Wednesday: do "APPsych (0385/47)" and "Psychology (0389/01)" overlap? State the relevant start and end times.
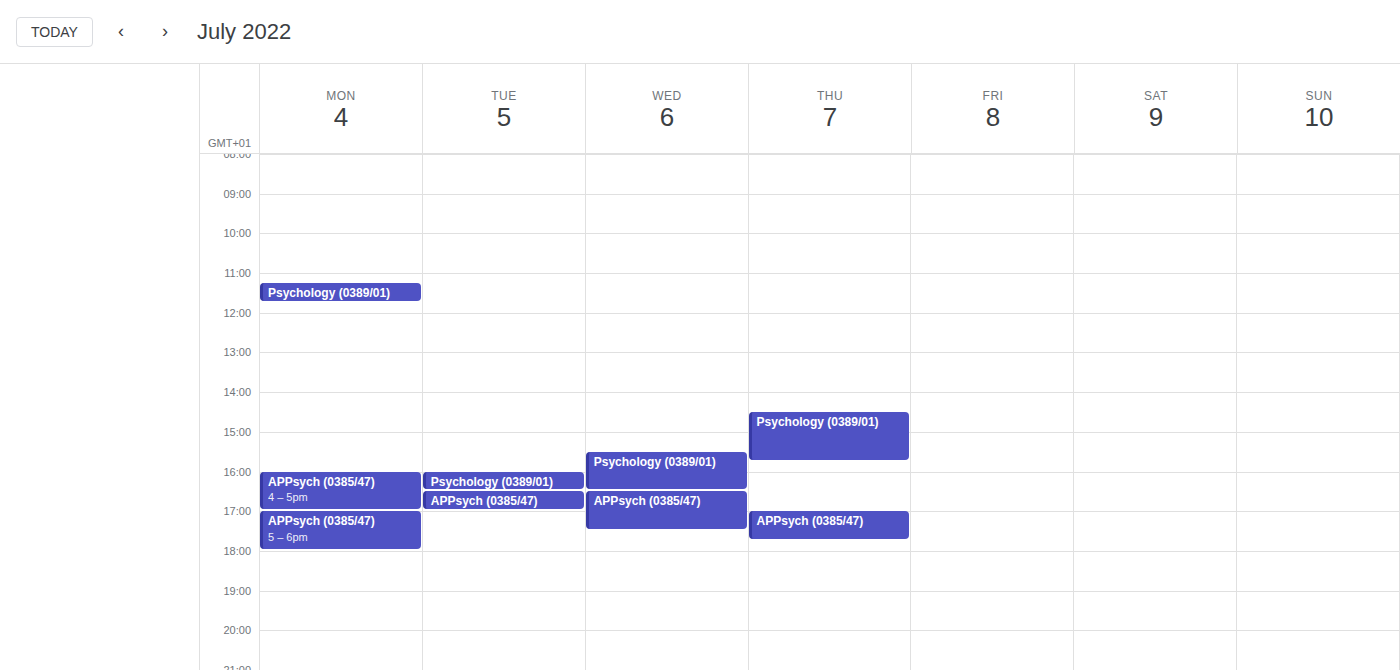
"Psychology (0389/01)" ends at 4:30 PM, exactly when "APPsych (0385/47)" starts -- they touch but do not overlap.